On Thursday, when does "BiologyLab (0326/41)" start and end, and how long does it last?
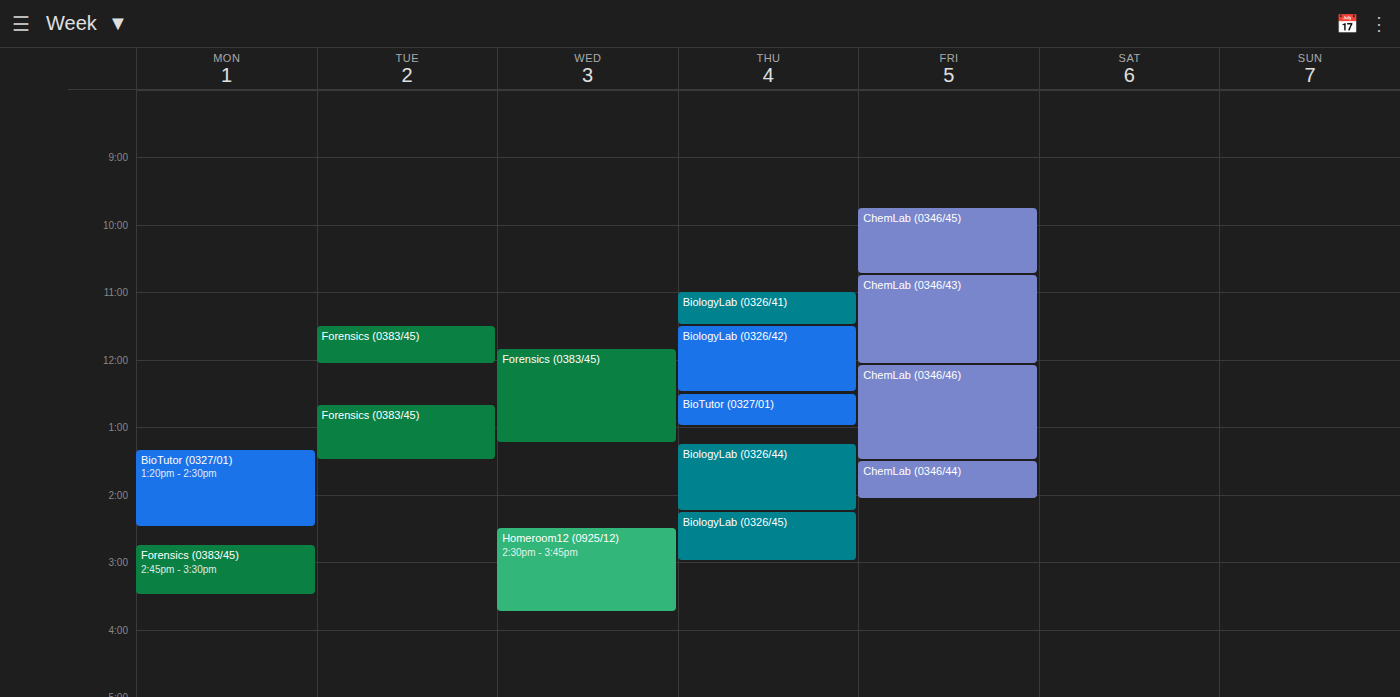
11:00 AM to 11:30 AM, 30 minutes